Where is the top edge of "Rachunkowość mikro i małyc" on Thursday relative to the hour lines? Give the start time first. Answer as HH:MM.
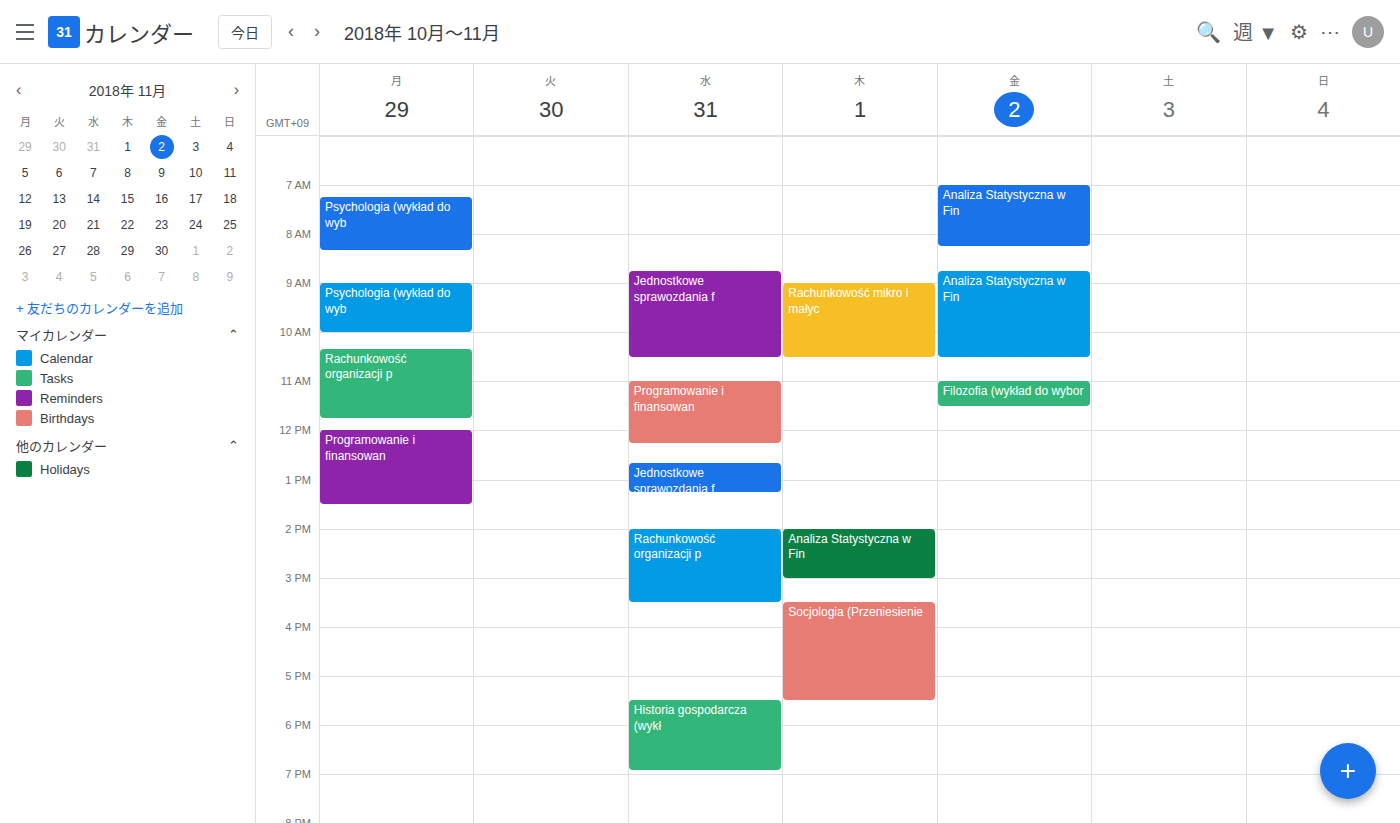
09:00 -- exactly on the 09:00 line.